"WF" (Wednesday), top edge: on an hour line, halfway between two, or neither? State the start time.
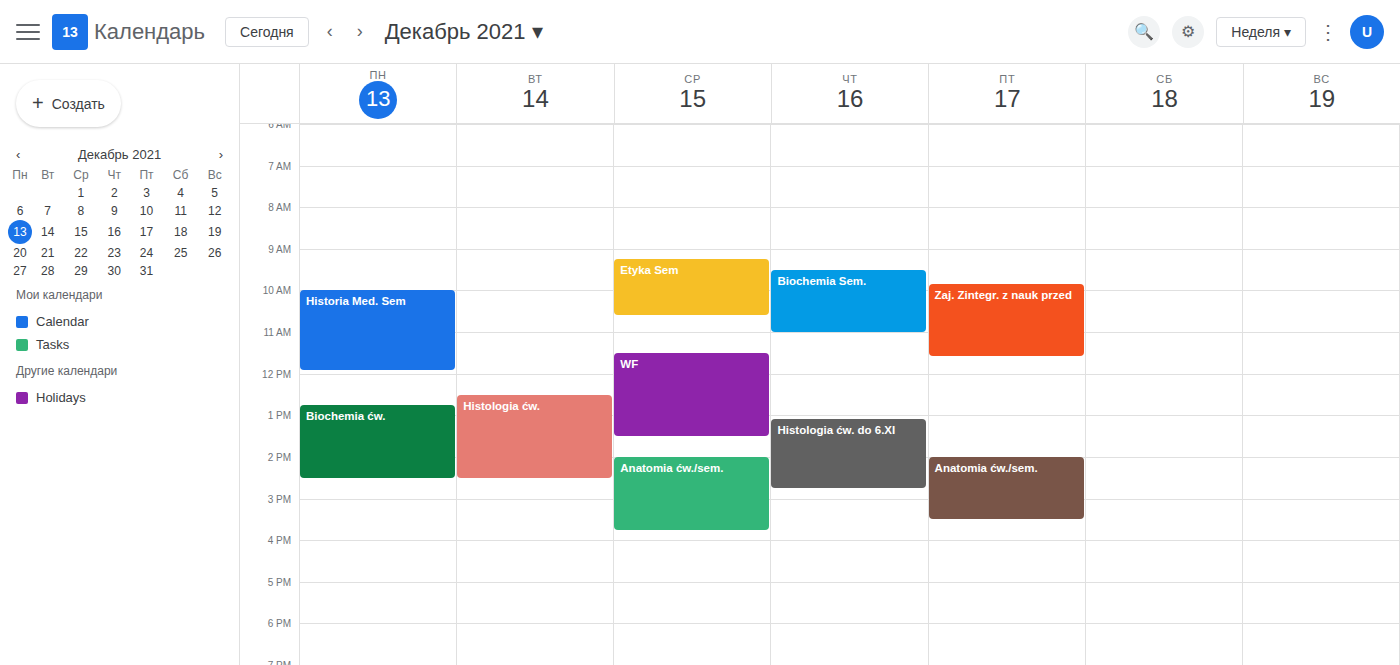
11:30 AM -- halfway between the 11 AM and 12 PM lines.